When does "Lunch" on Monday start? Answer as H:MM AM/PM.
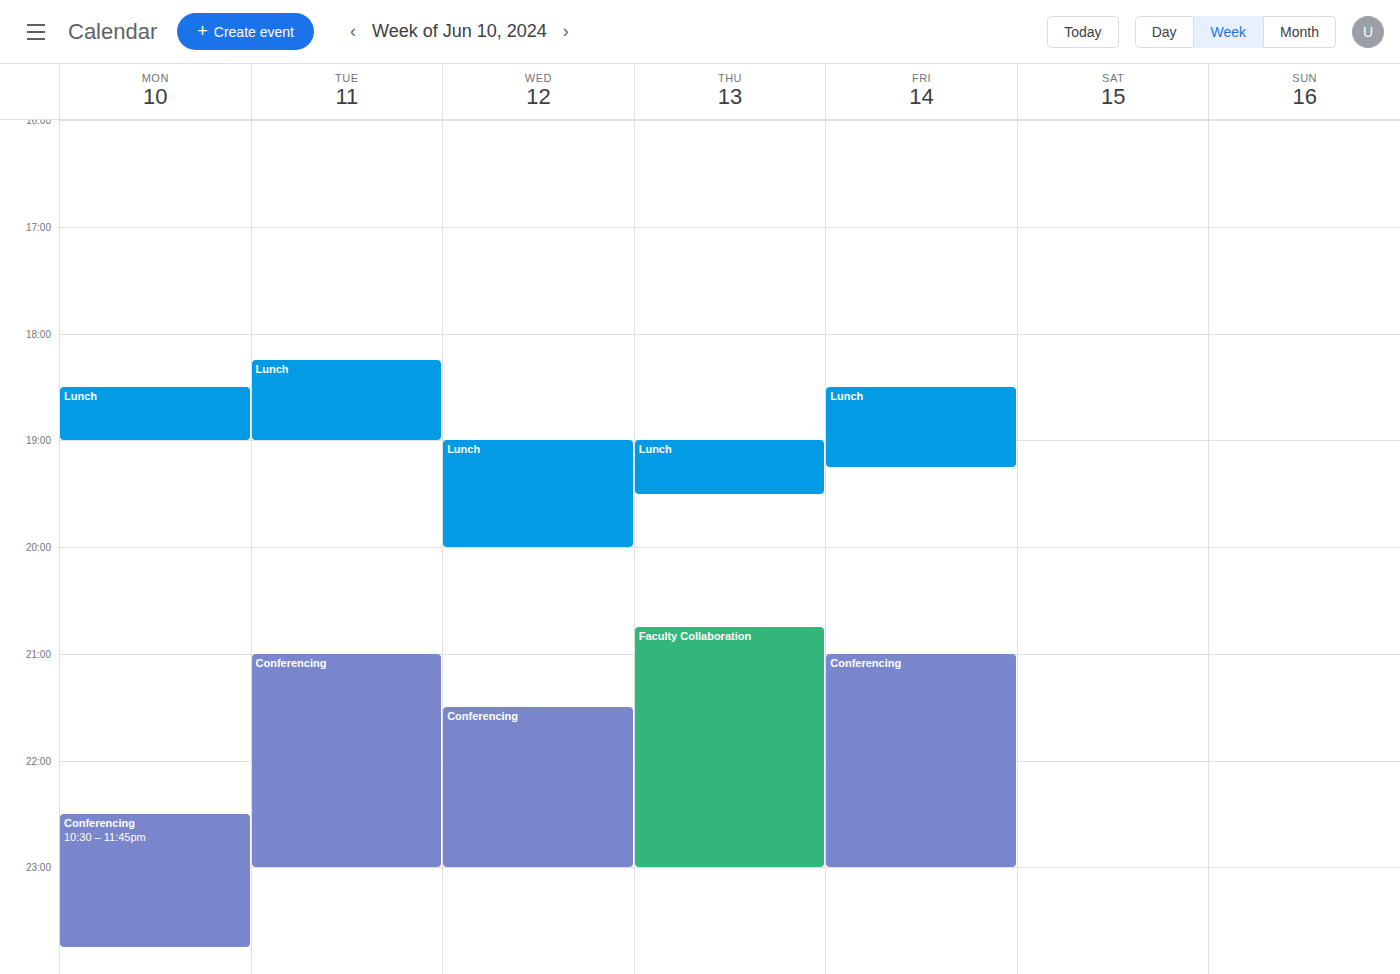
6:30 PM